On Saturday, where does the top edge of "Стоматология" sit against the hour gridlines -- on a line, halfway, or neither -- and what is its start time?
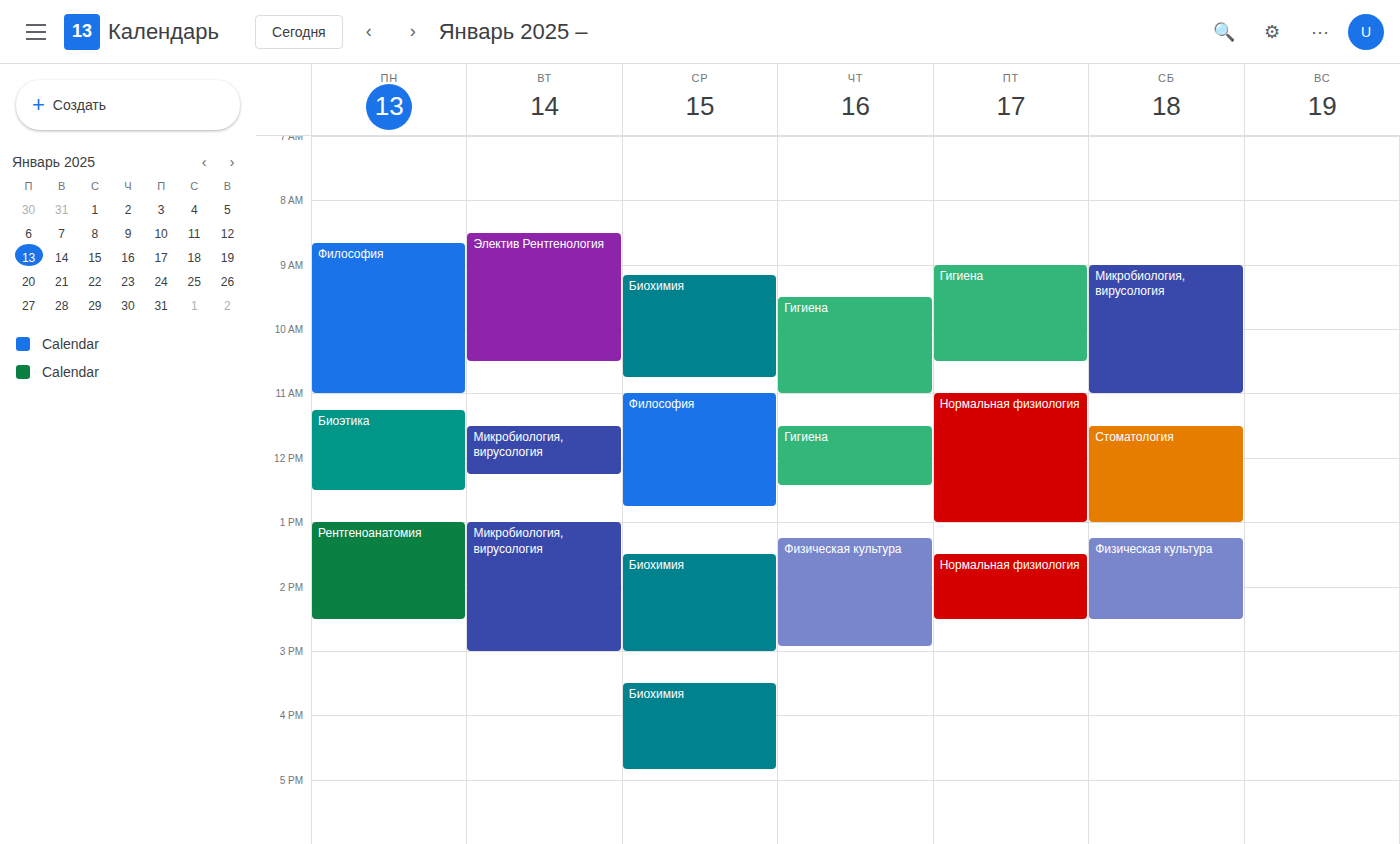
11:30 AM -- halfway between the 11 AM and 12 PM lines.